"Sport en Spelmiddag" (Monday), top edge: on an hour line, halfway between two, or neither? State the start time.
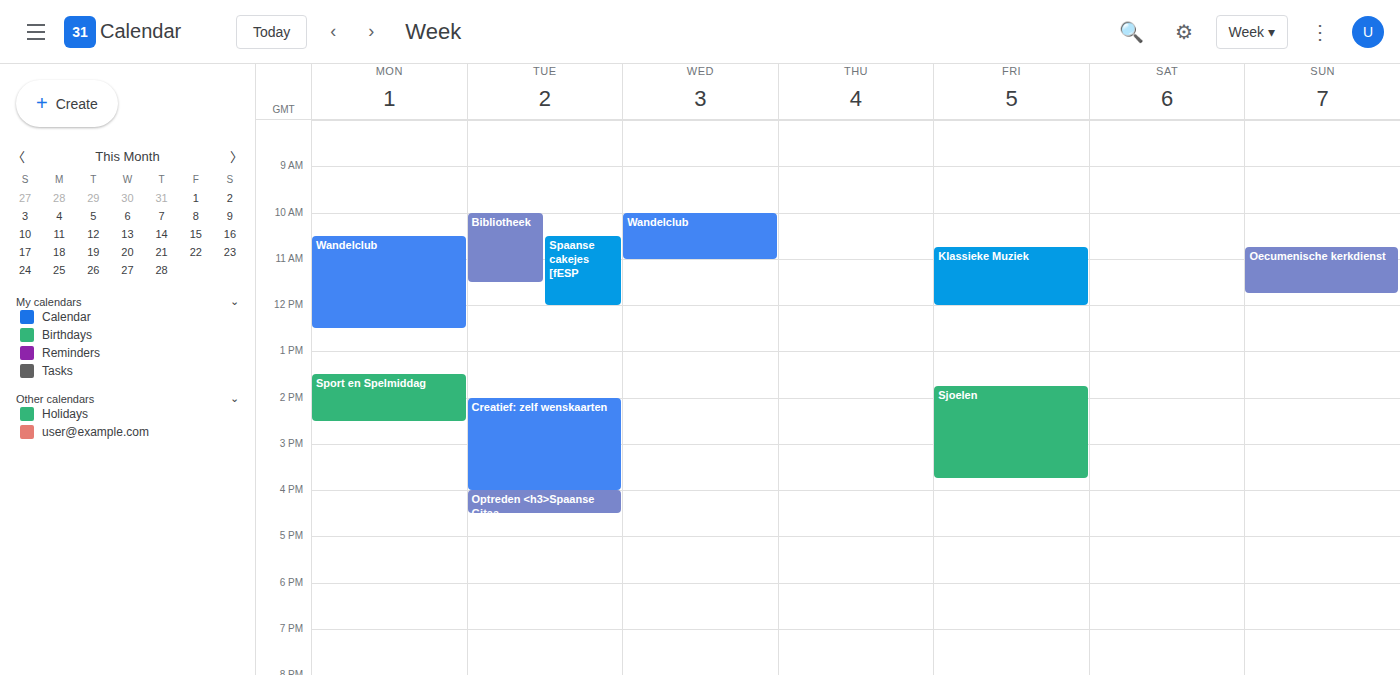
1:30 PM -- halfway between the 1 PM and 2 PM lines.